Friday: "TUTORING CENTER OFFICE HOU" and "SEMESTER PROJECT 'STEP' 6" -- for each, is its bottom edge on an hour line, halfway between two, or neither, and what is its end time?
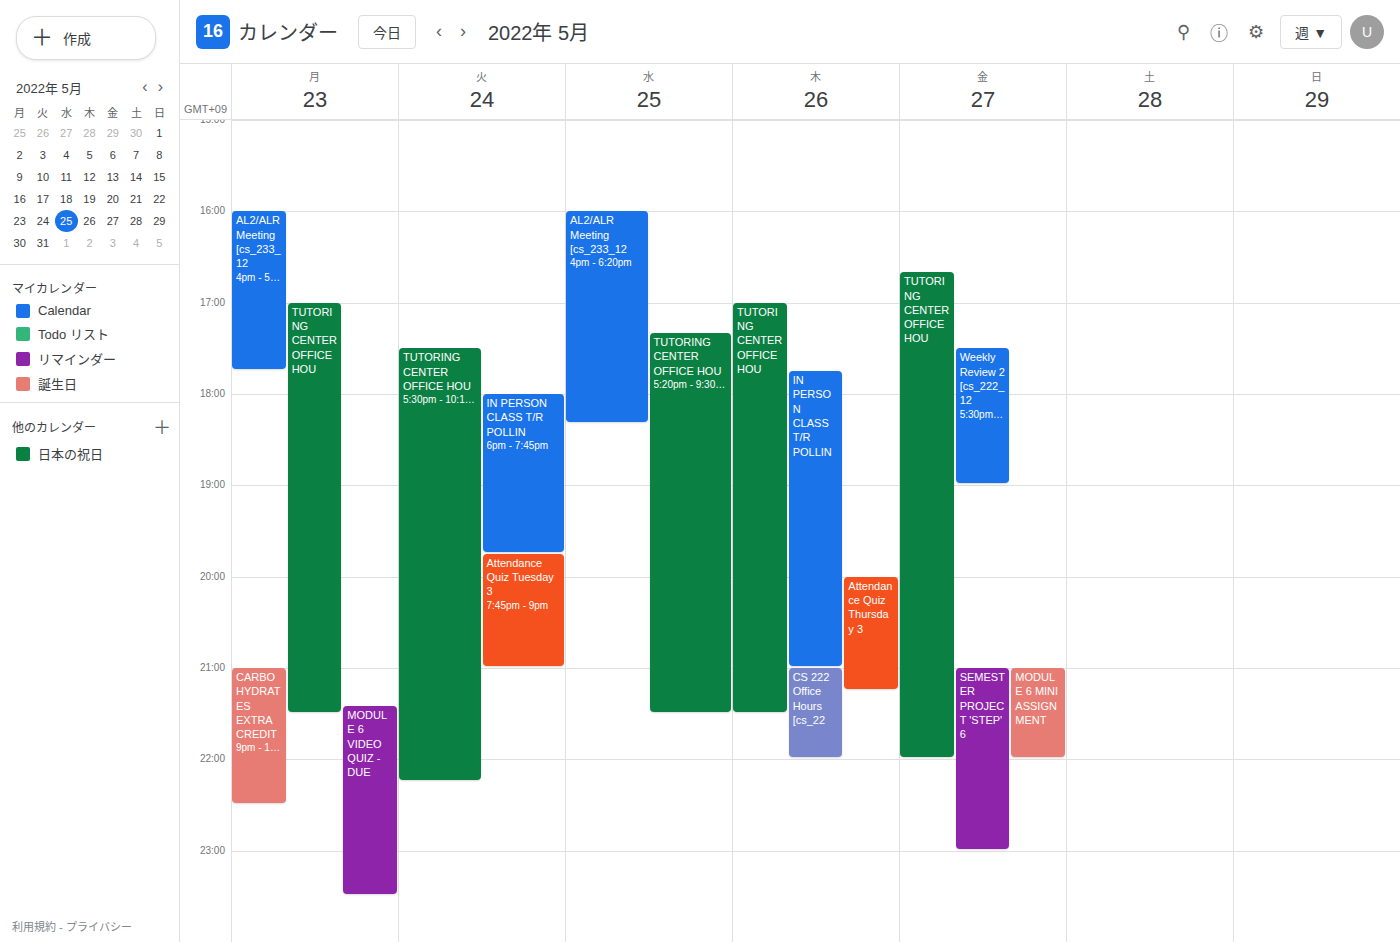
"TUTORING CENTER OFFICE HOU": 10:00 PM, exactly on the 10 PM line. "SEMESTER PROJECT 'STEP' 6": 11:00 PM, exactly on the 11 PM line.